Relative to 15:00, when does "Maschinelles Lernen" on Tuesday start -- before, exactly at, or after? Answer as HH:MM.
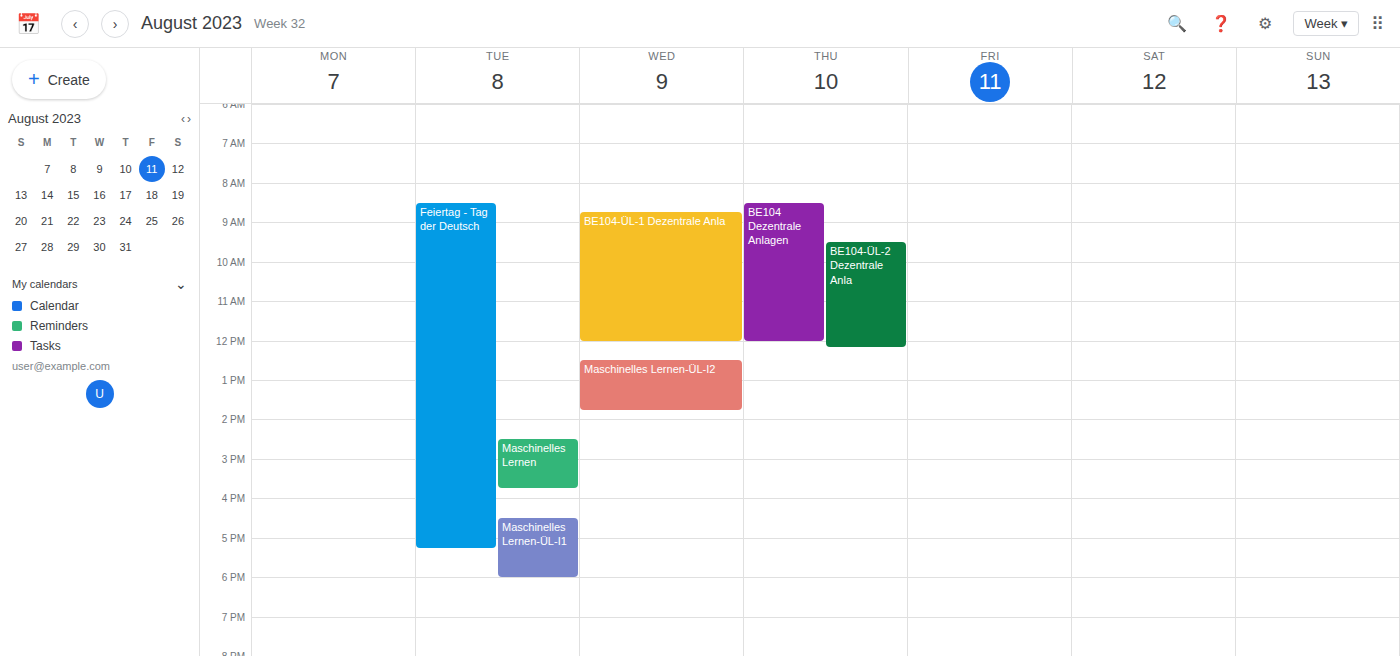
14:30 -- before 15:00, 30 minutes above the 15:00 line.